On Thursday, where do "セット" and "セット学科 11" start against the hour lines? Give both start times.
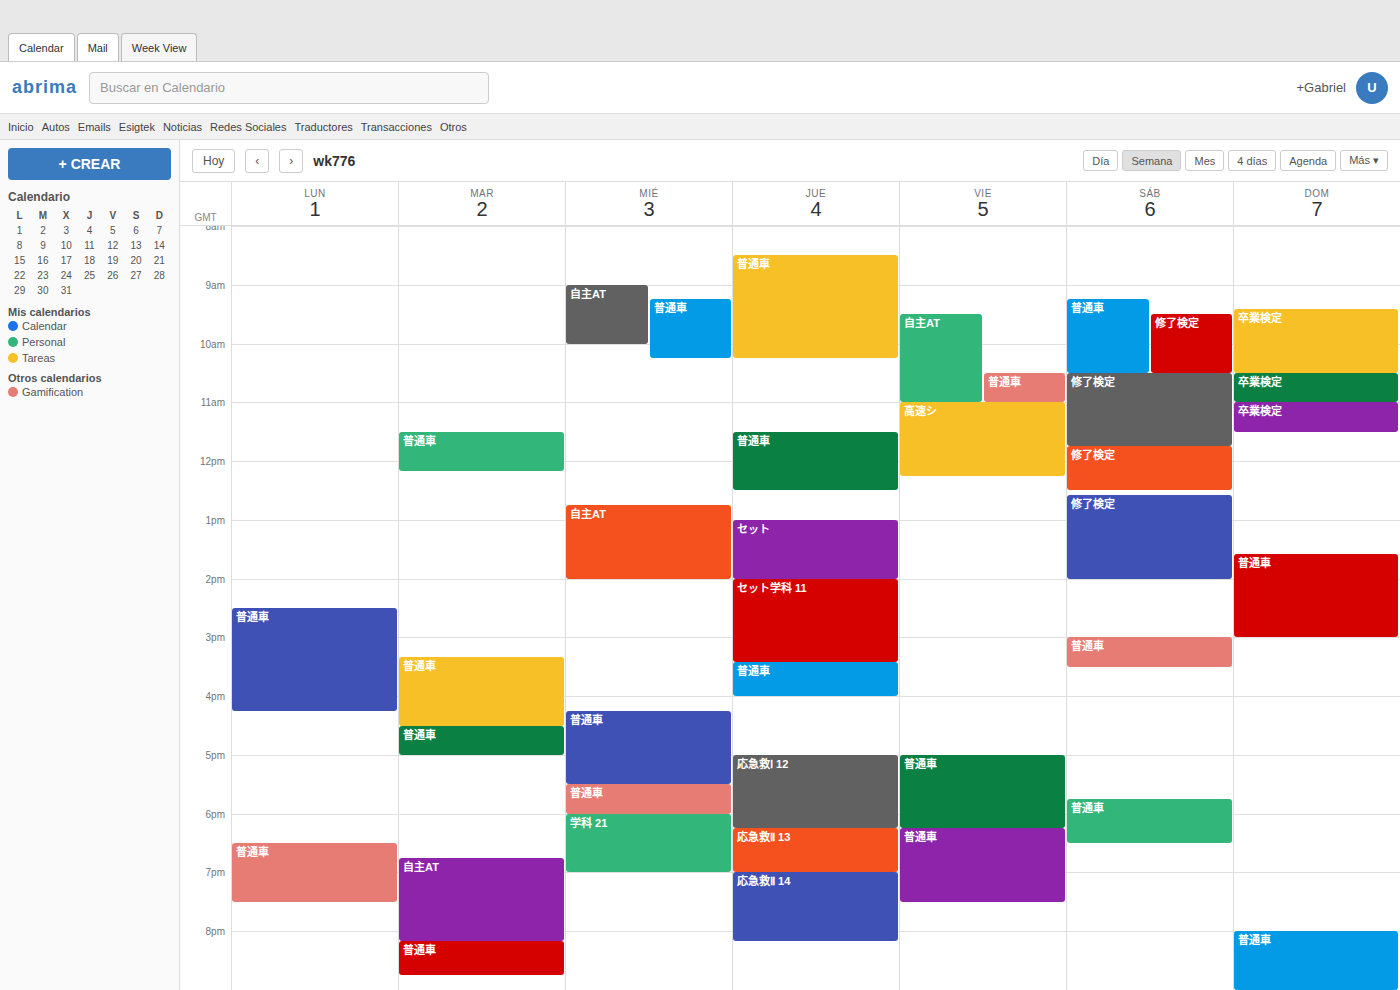
"セット": 1:00 PM, exactly on the 1 PM line. "セット学科 11": 2:00 PM, exactly on the 2 PM line.